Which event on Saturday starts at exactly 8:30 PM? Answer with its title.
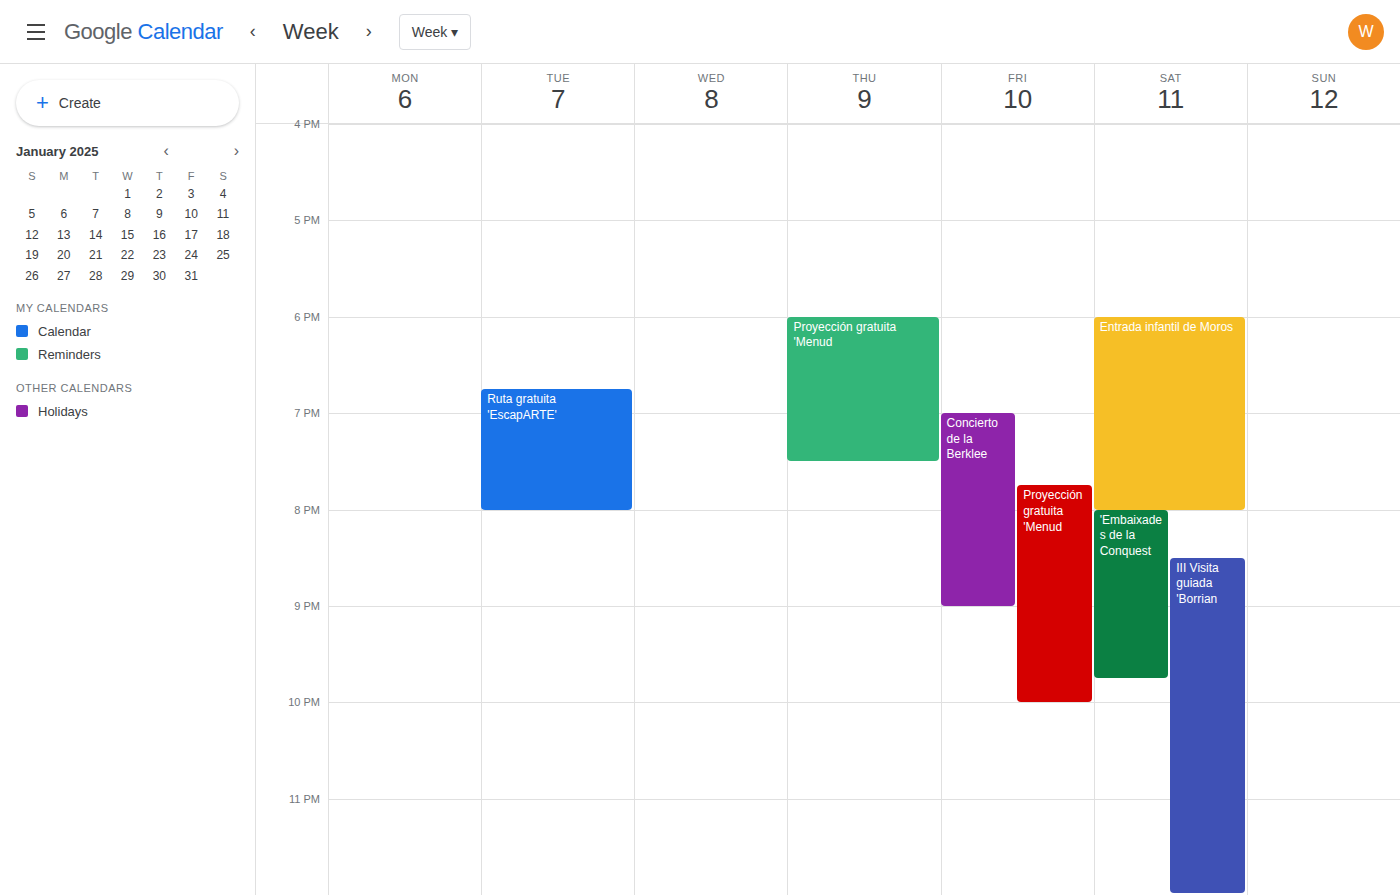
"III Visita guiada 'Borrian"